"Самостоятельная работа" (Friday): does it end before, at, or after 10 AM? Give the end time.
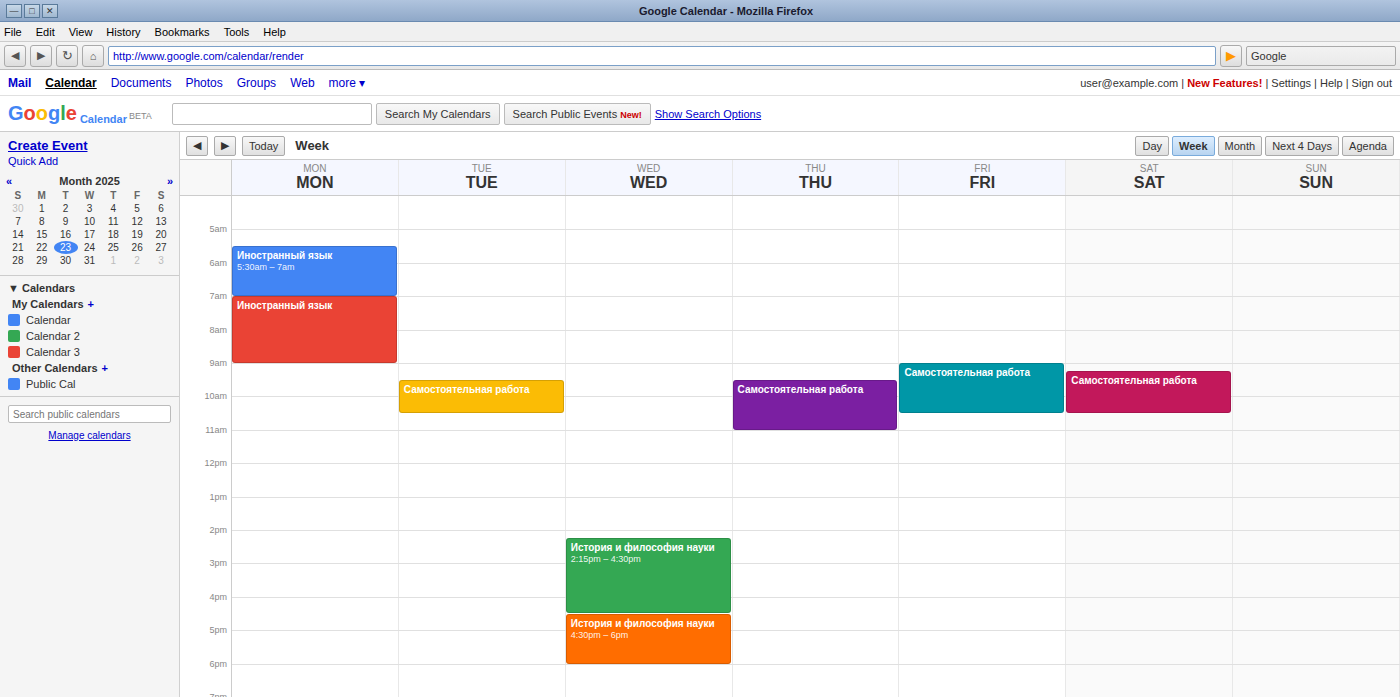
10:30 AM -- after 10 AM, 30 minutes below the 10 AM line.